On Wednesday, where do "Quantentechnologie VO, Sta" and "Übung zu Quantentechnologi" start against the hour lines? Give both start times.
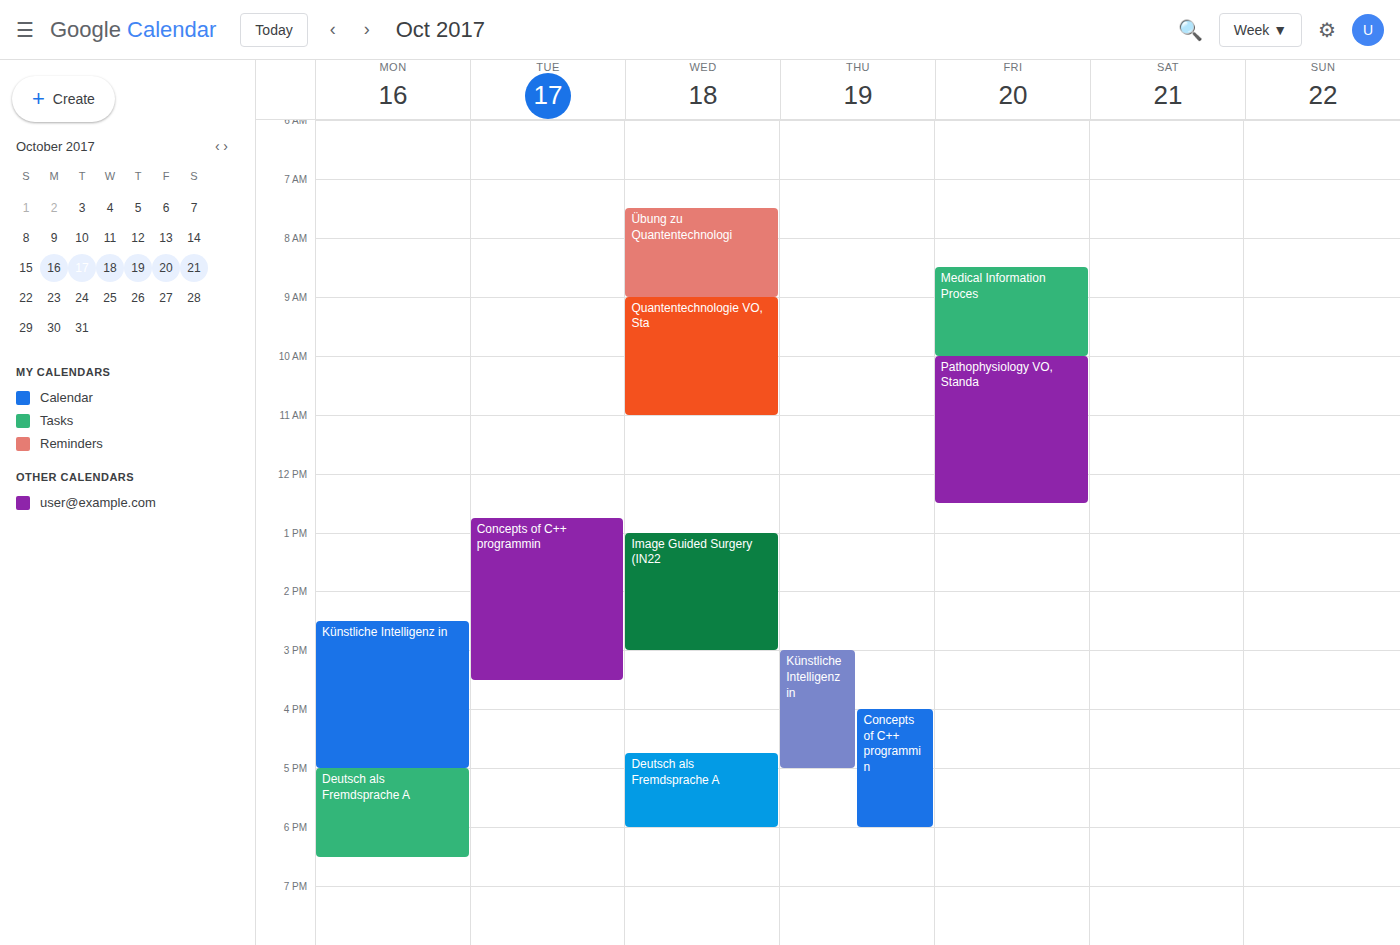
"Quantentechnologie VO, Sta": 9:00 AM, exactly on the 9 AM line. "Übung zu Quantentechnologi": 7:30 AM, halfway between the 7 AM and 8 AM lines.